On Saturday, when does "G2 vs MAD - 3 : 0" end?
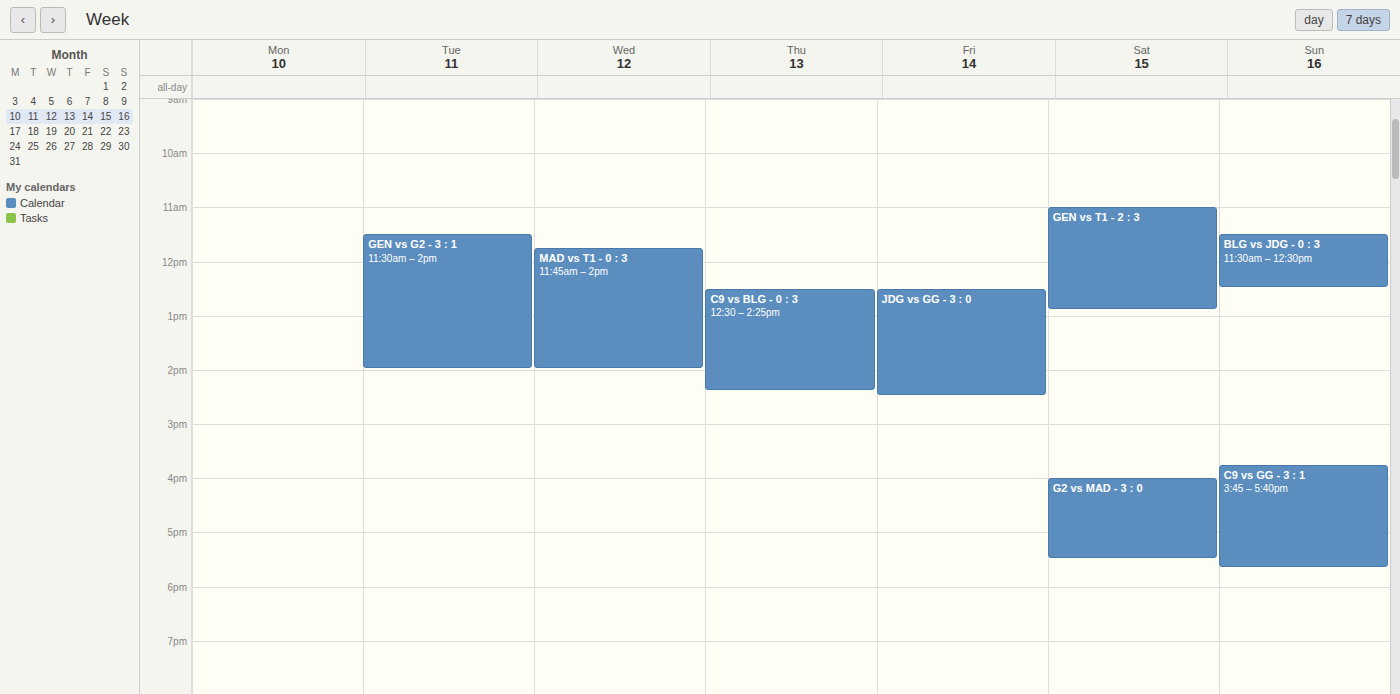
5:30 PM